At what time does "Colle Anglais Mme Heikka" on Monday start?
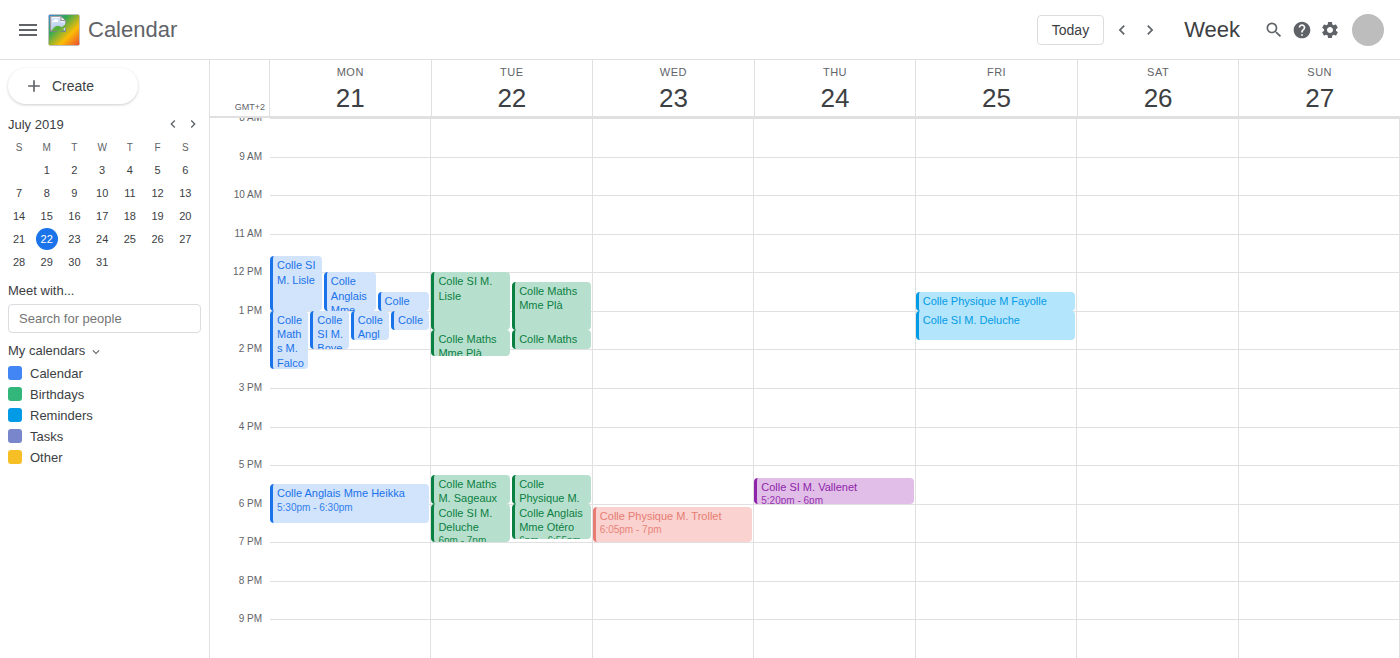
5:30 PM